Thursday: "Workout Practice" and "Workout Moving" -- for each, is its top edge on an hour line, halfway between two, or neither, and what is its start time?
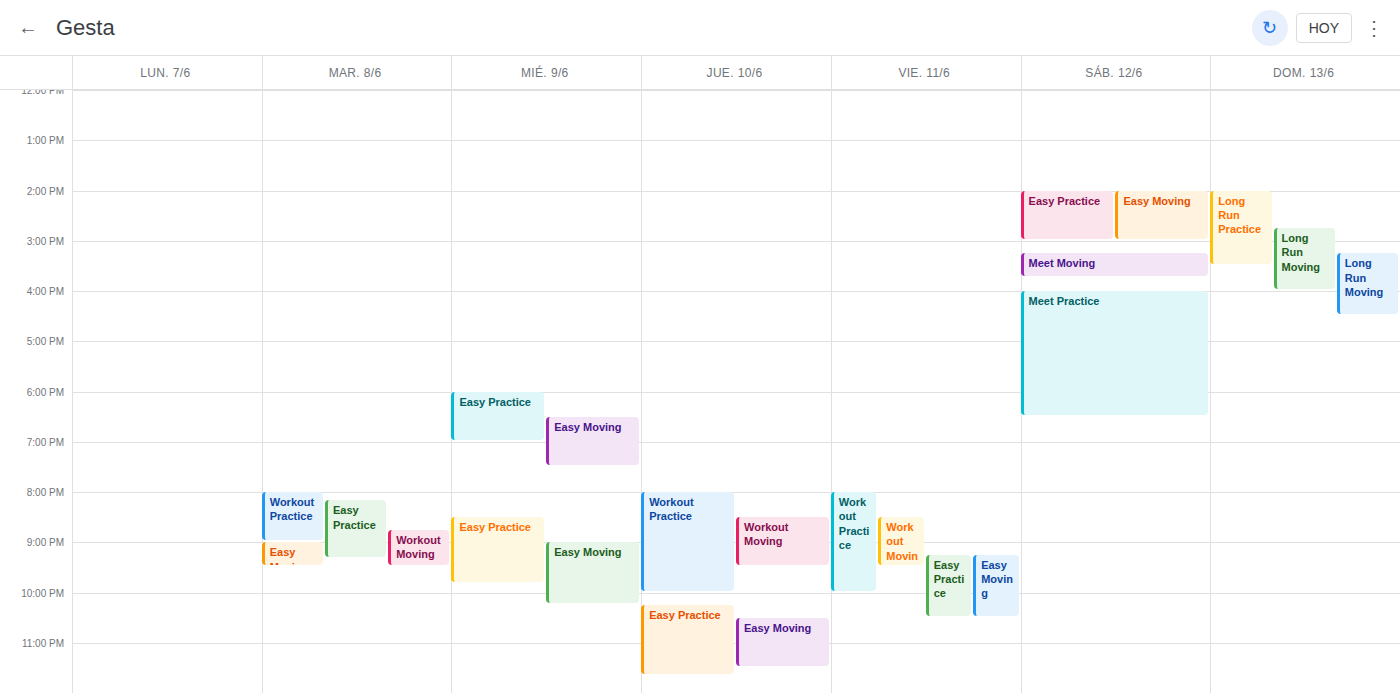
"Workout Practice": 8:00 PM, exactly on the 8 PM line. "Workout Moving": 8:30 PM, halfway between the 8 PM and 9 PM lines.